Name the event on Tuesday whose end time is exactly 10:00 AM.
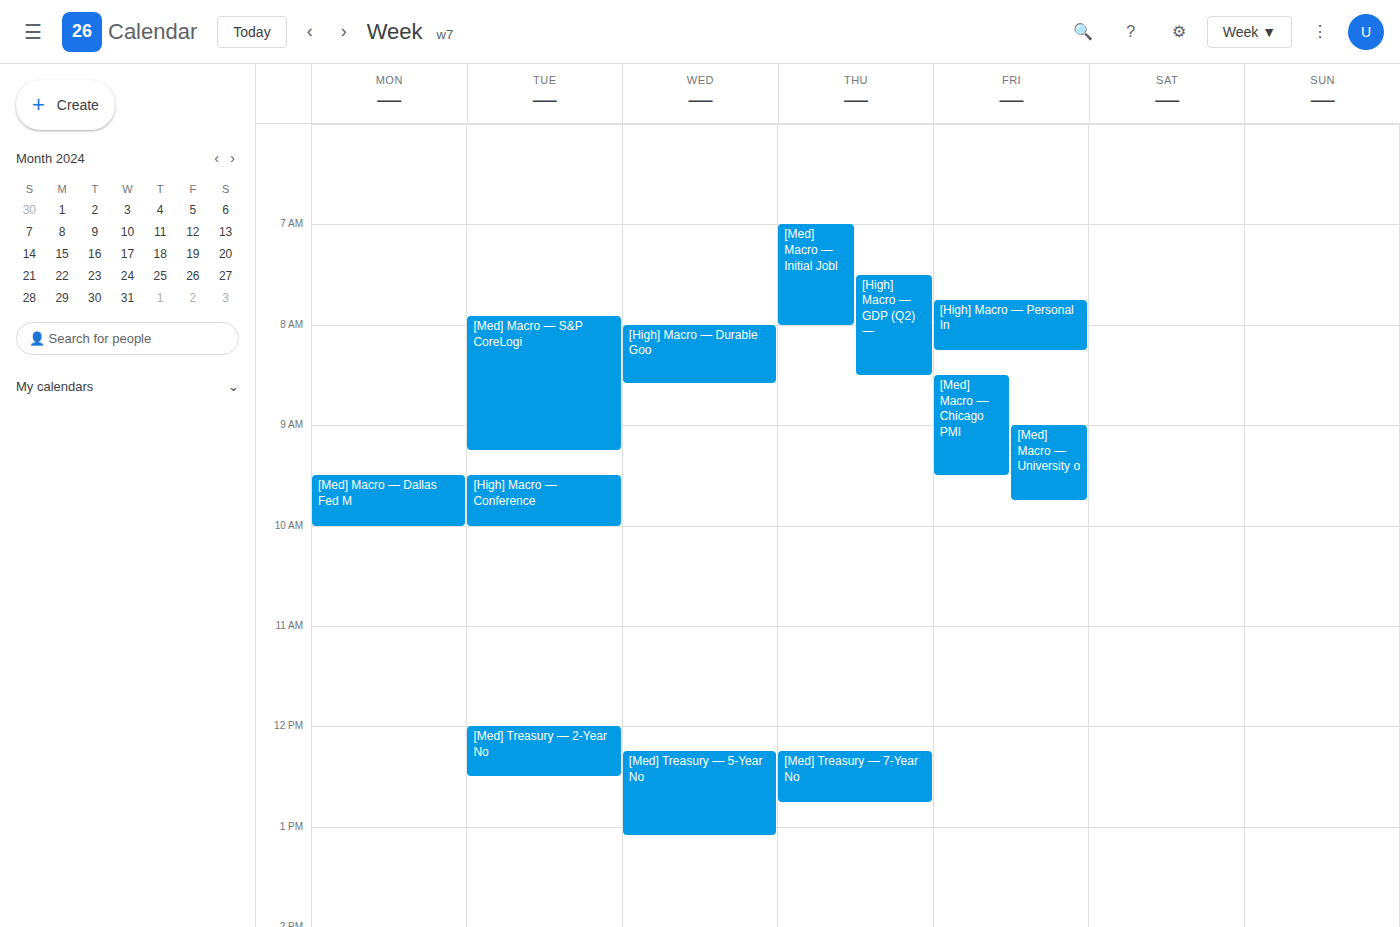
"[High] Macro — Conference"